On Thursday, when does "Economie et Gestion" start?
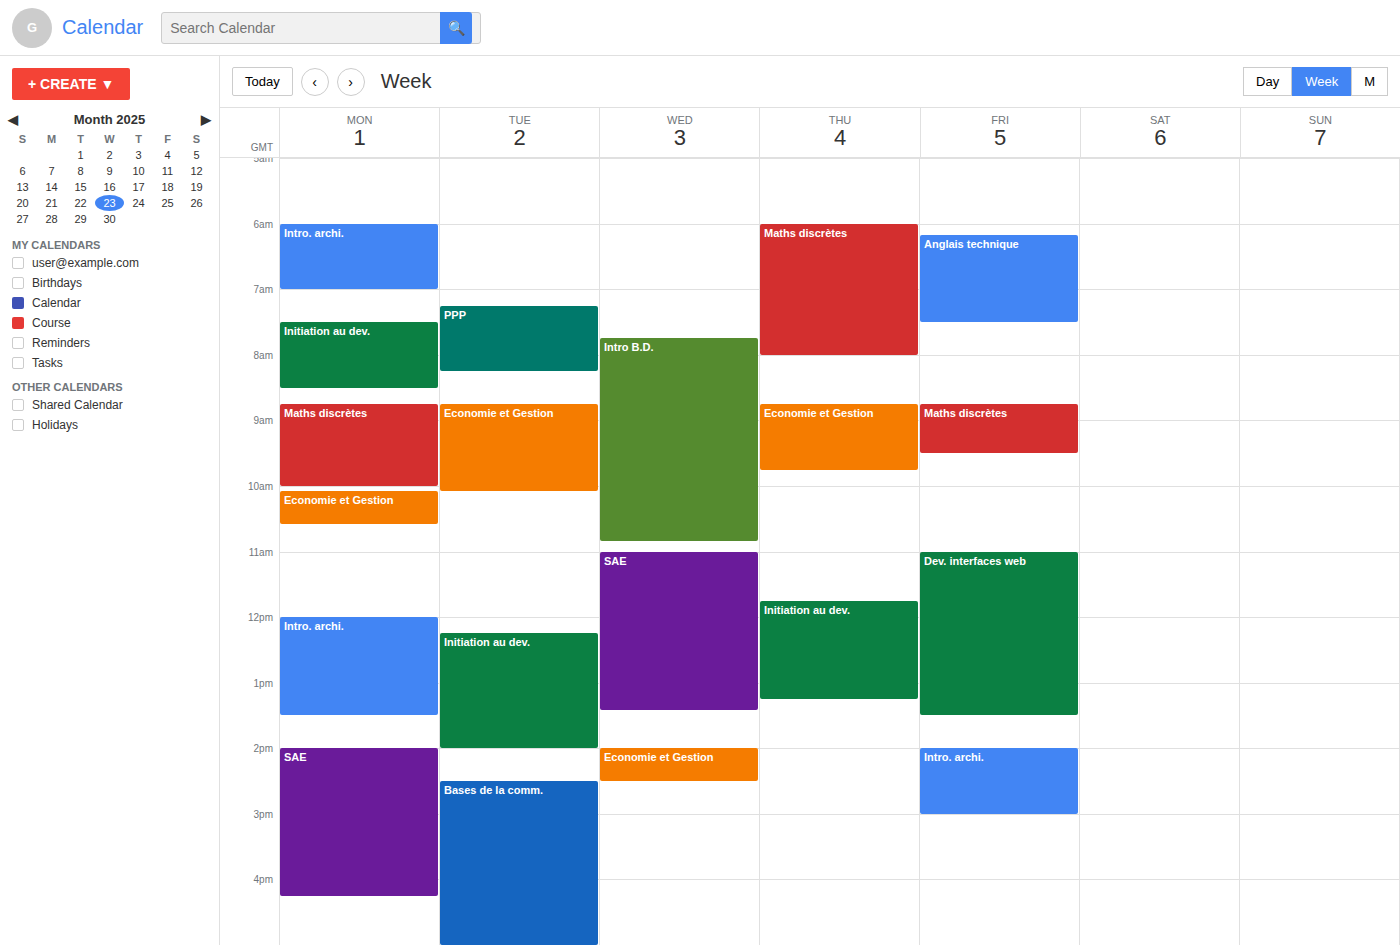
8:45 AM